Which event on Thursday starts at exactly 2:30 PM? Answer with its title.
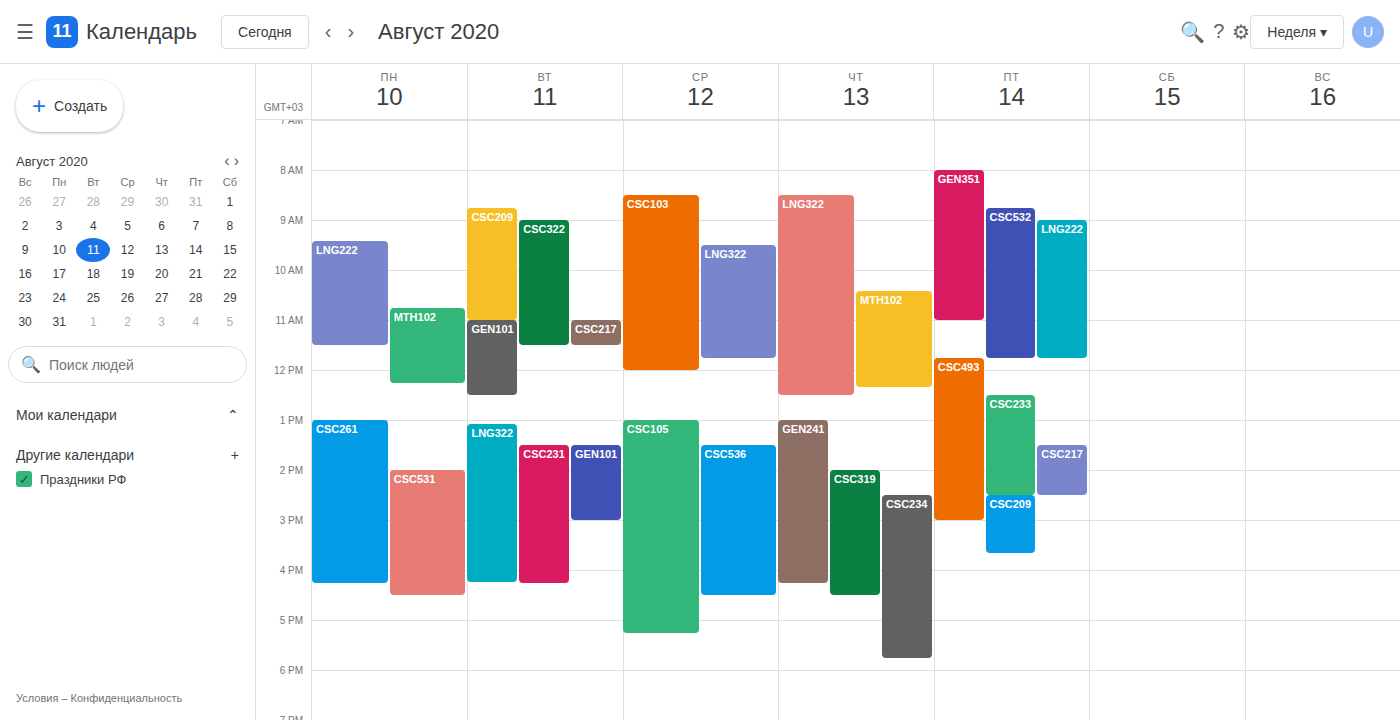
"CSC234"